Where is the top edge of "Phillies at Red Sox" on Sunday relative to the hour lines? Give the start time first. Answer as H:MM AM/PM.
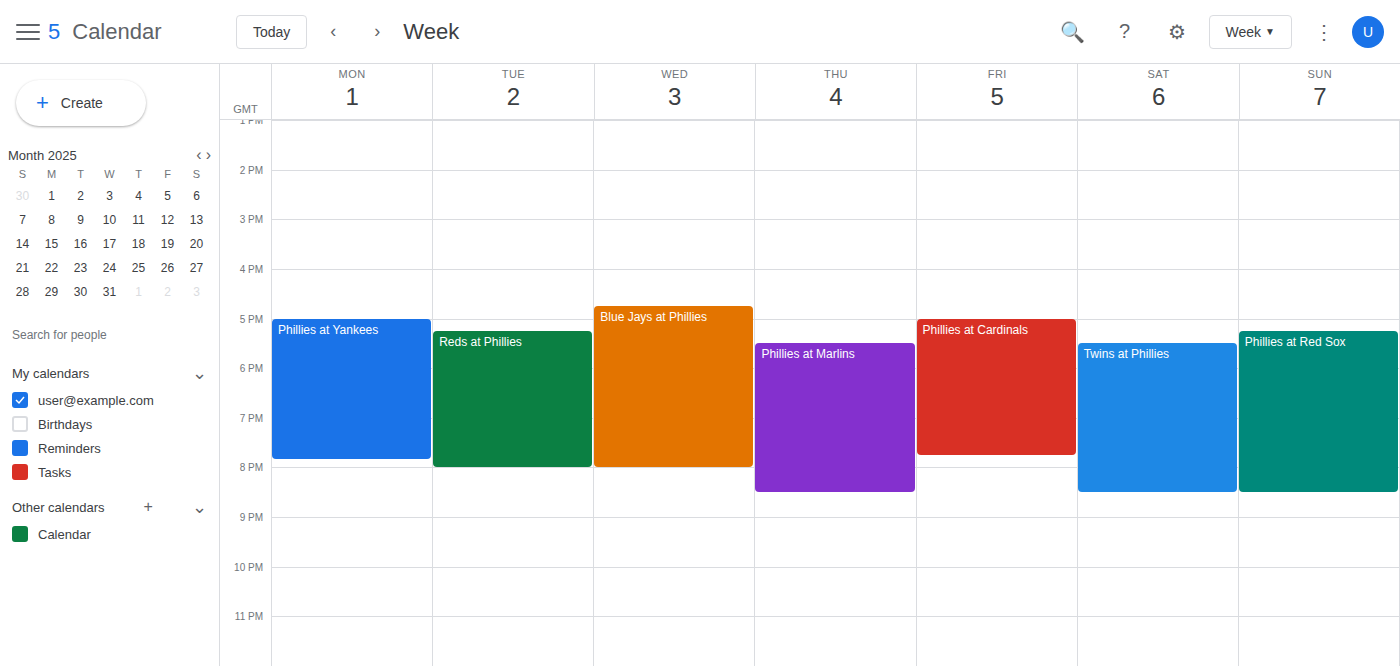
5:15 PM -- neither: a quarter of the way from the 5 PM line to the 6 PM line.